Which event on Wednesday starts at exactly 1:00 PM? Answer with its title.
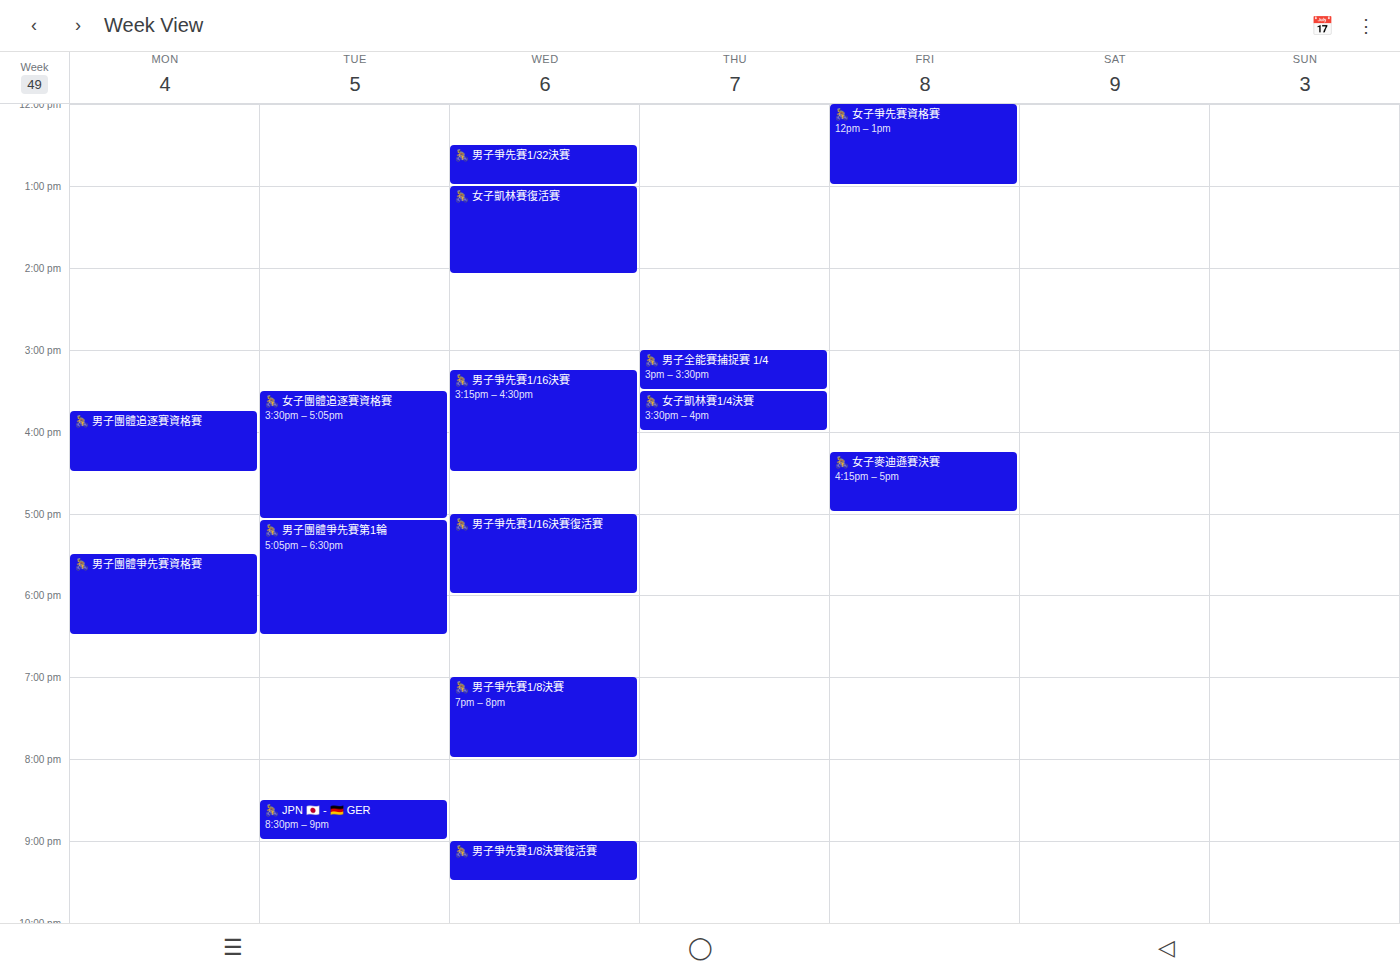
"🚴 女子凱林賽復活賽"